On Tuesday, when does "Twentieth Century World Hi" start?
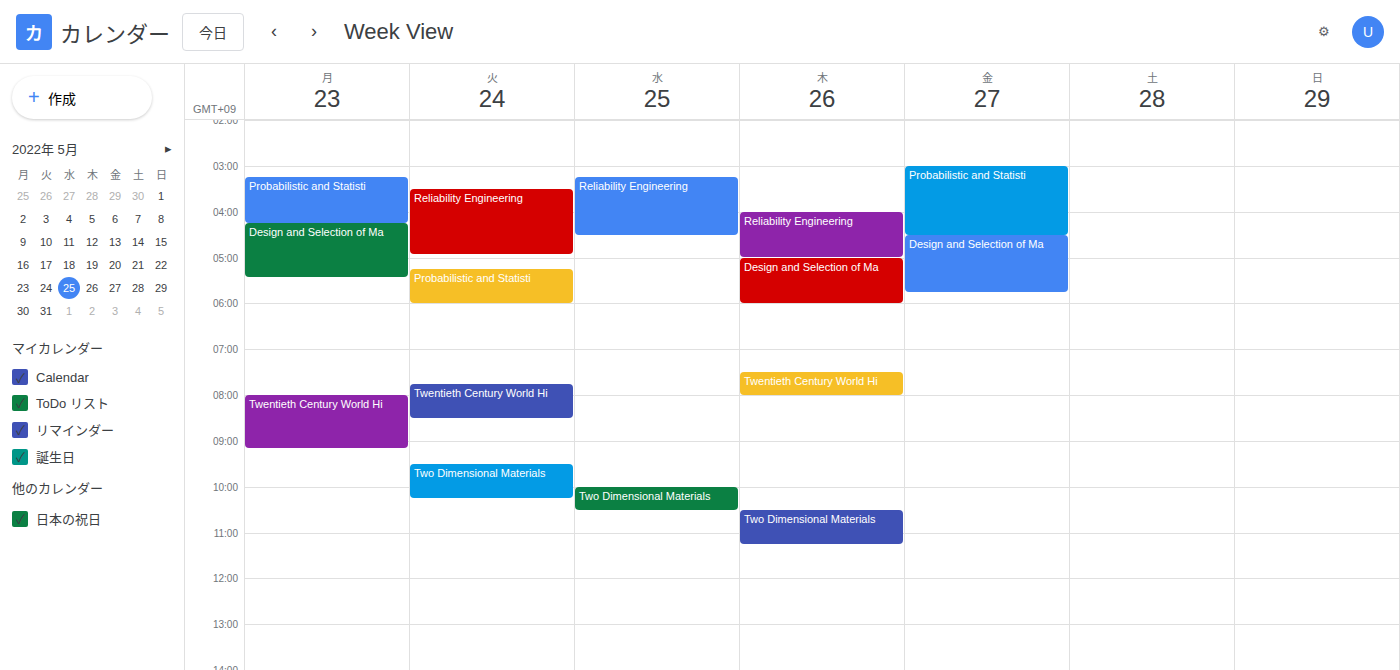
7:45 AM